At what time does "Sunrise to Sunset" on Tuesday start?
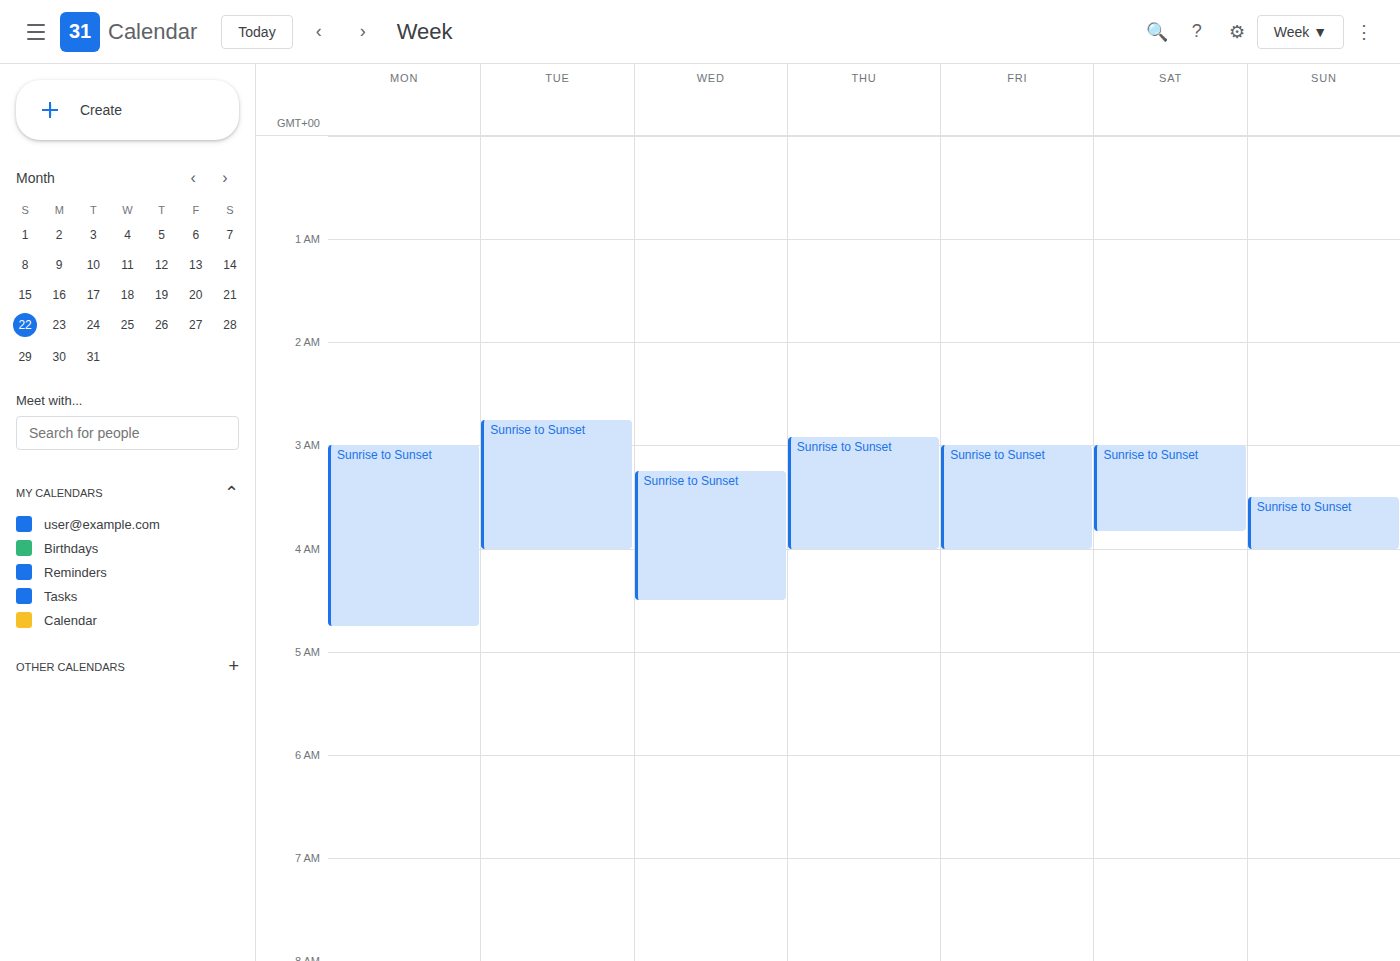
2:45 AM